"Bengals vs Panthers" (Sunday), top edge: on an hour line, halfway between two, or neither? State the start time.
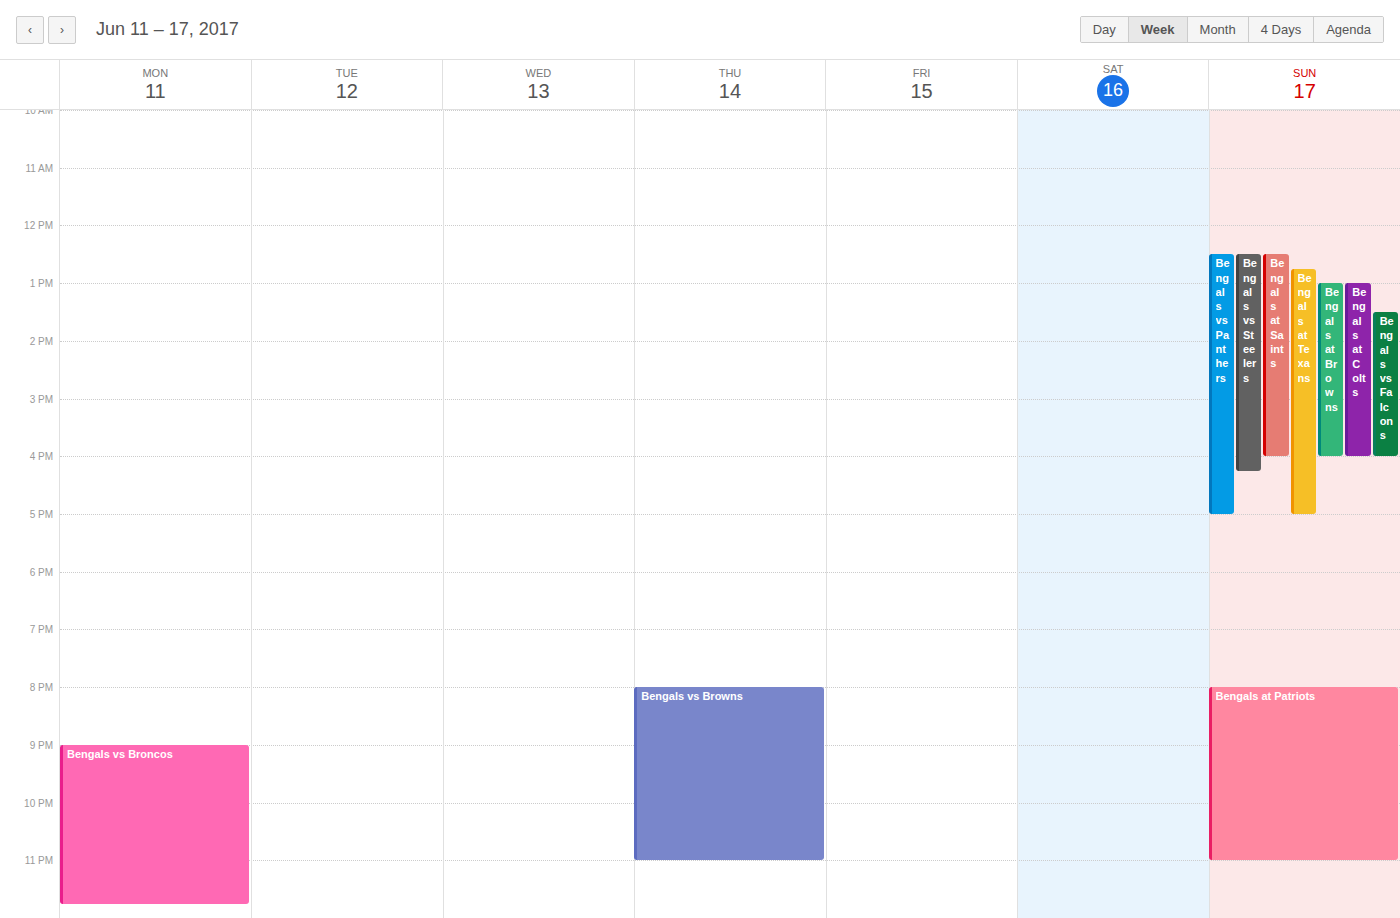
12:30 PM -- halfway between the 12 PM and 1 PM lines.